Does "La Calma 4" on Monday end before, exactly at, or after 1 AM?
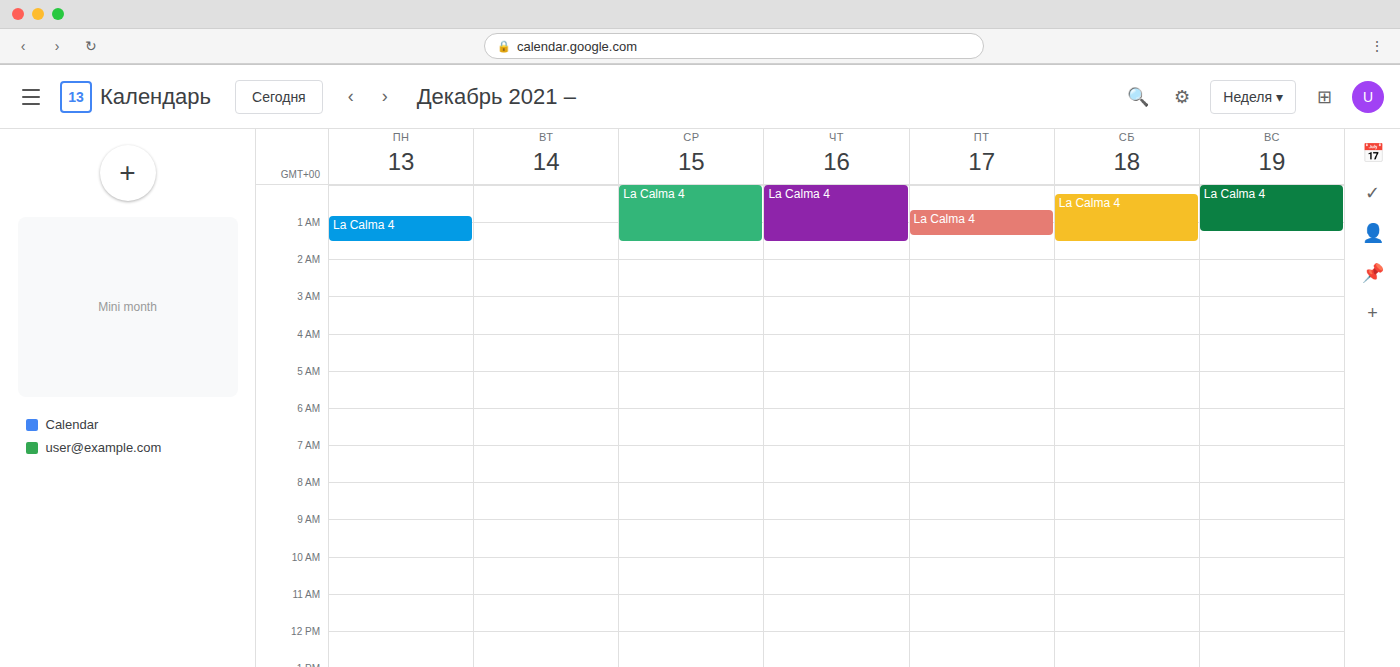
1:30 AM -- after 1 AM, 30 minutes below the 1 AM line.